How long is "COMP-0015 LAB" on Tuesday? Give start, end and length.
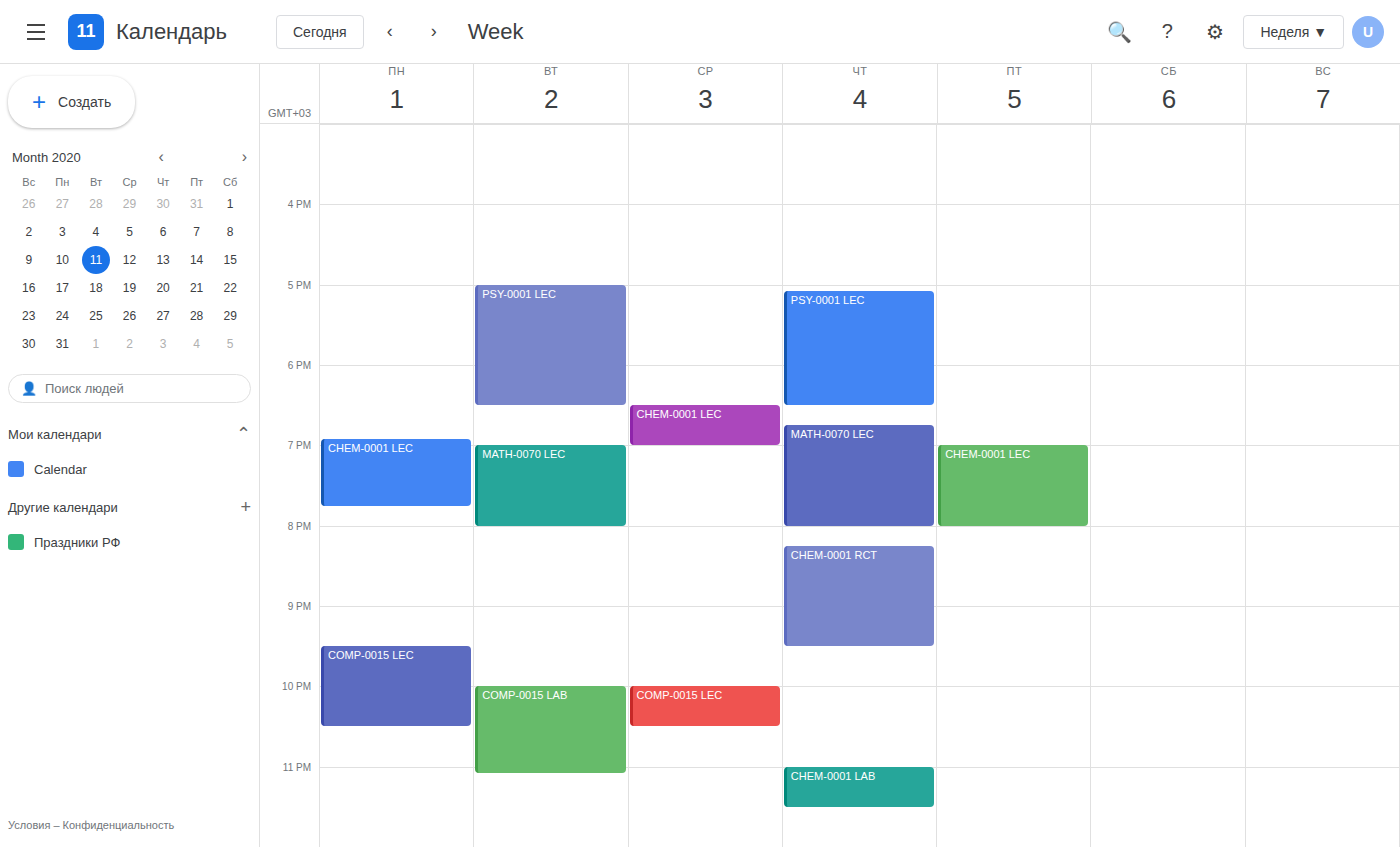
10:00 PM to 11:05 PM, 1 hour 5 minutes